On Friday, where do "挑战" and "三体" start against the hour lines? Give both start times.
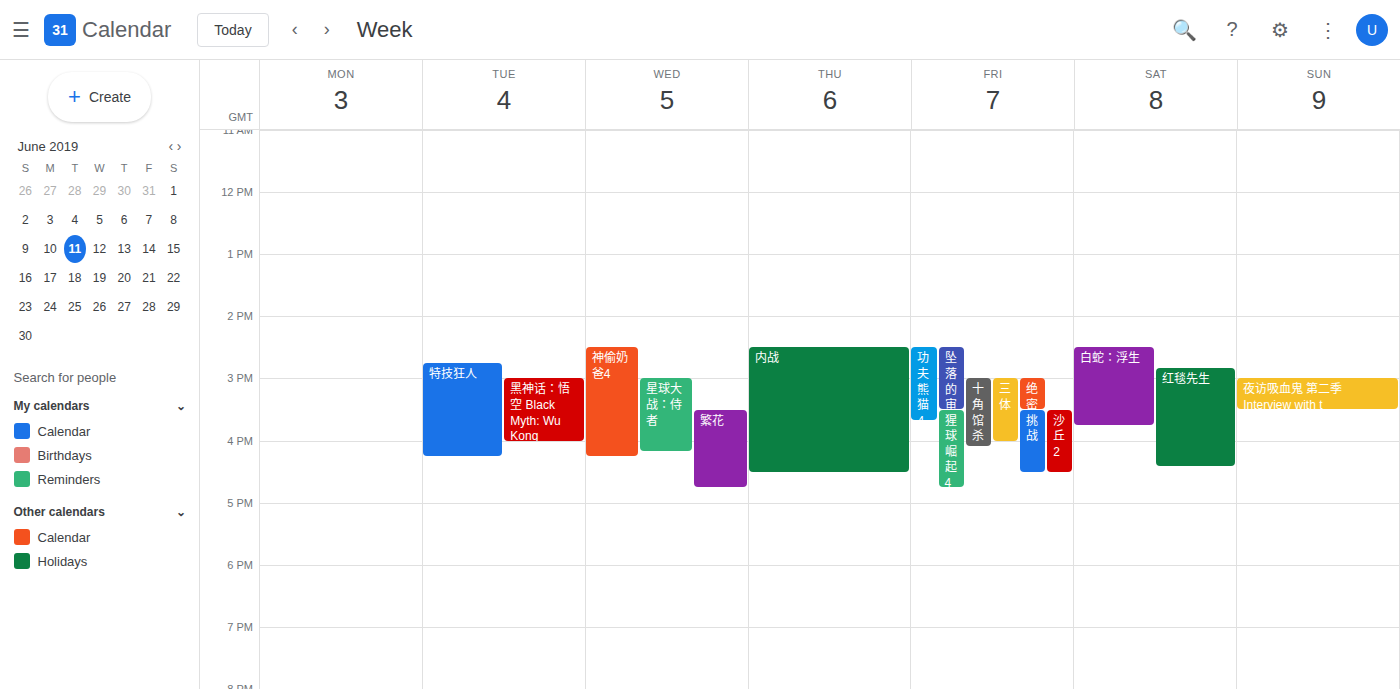
"挑战": 3:30 PM, halfway between the 3 PM and 4 PM lines. "三体": 3:00 PM, exactly on the 3 PM line.